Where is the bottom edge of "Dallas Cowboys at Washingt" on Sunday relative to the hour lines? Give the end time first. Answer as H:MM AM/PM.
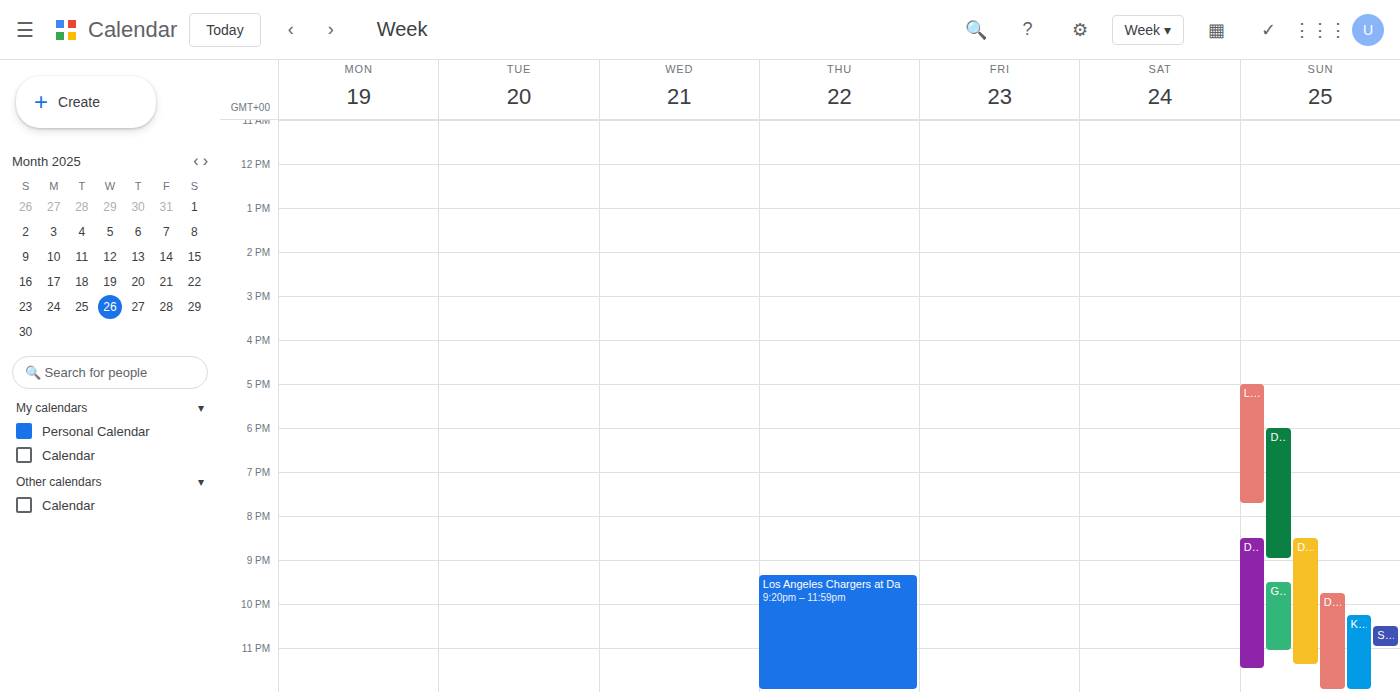
11:30 PM -- halfway between the 11 PM and 12 AM lines.